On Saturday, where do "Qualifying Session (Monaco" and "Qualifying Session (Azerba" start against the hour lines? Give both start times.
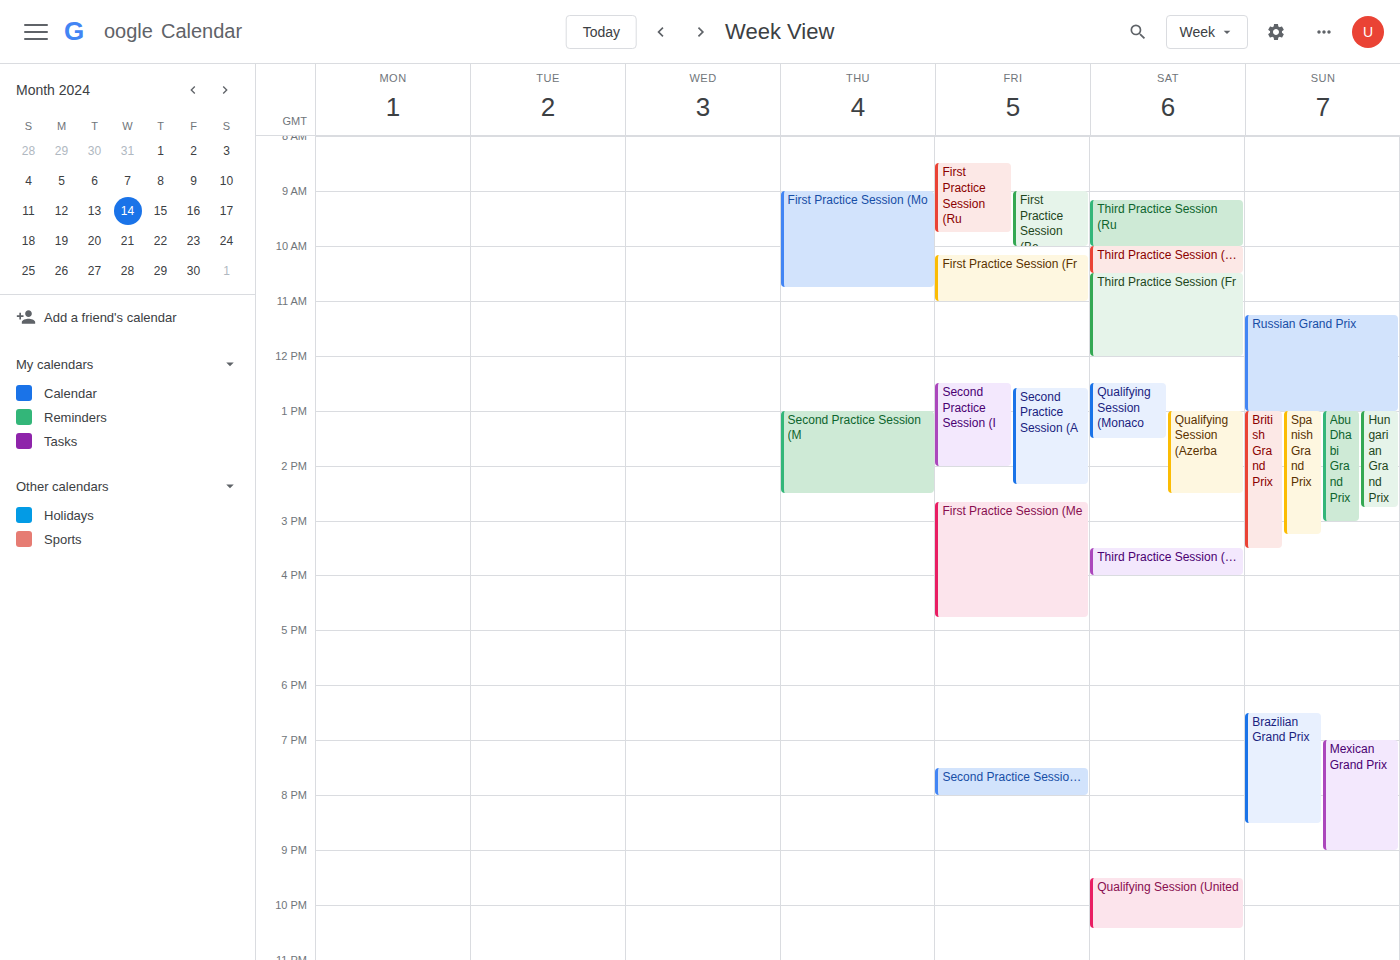
"Qualifying Session (Monaco": 12:30, halfway between the 12:00 and 13:00 lines. "Qualifying Session (Azerba": 13:00, exactly on the 13:00 line.